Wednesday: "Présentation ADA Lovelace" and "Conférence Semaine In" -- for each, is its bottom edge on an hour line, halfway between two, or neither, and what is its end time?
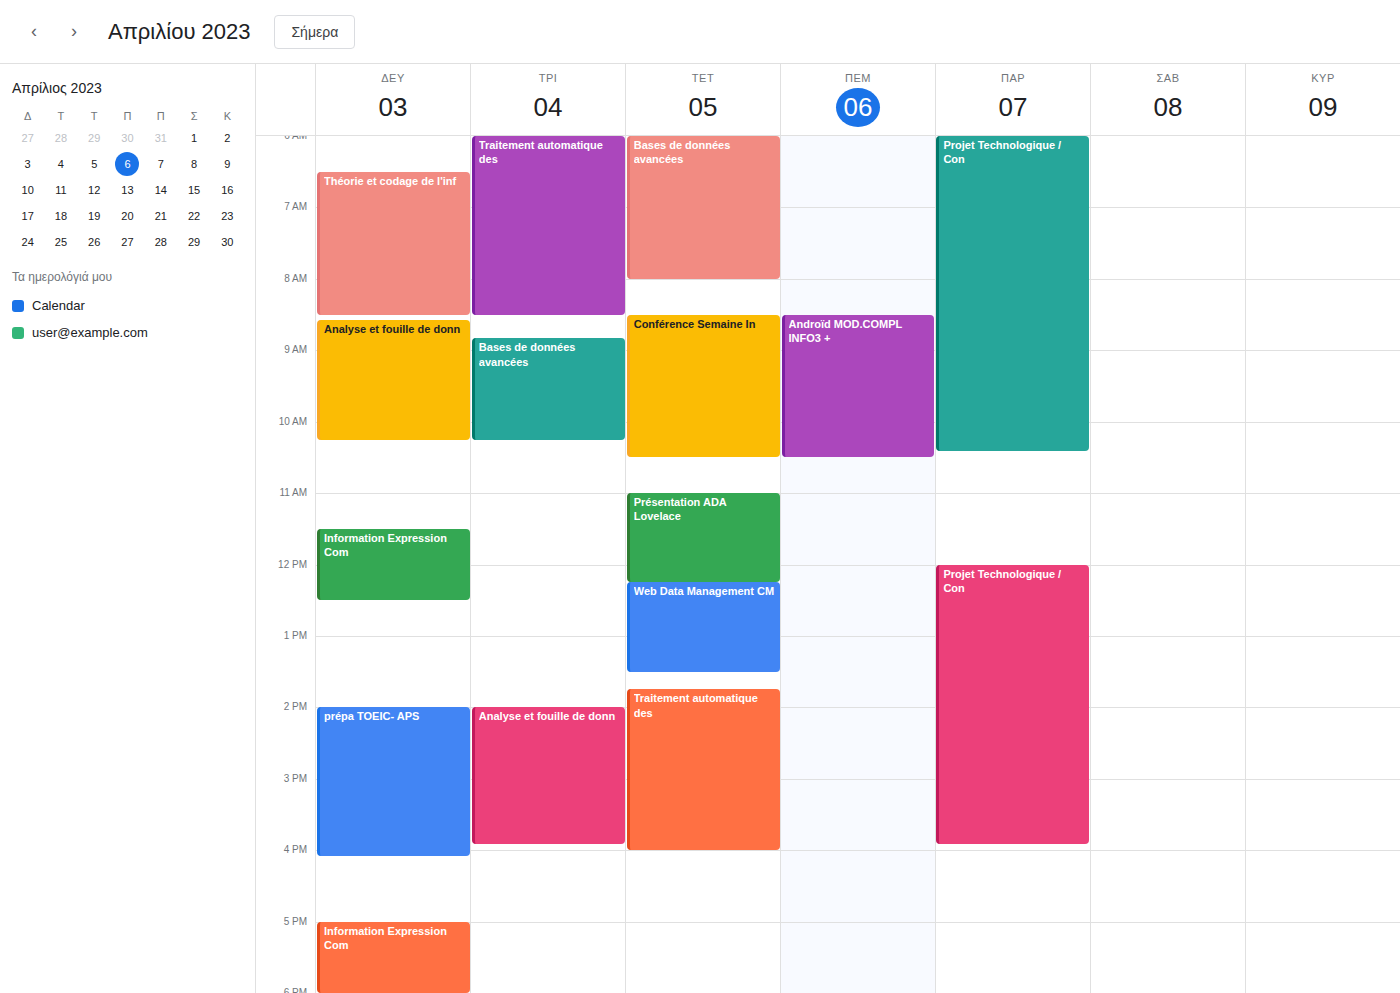
"Présentation ADA Lovelace": 12:15 PM, neither: a quarter of the way from the 12 PM line to the 1 PM line. "Conférence Semaine In": 10:30 AM, halfway between the 10 AM and 11 AM lines.